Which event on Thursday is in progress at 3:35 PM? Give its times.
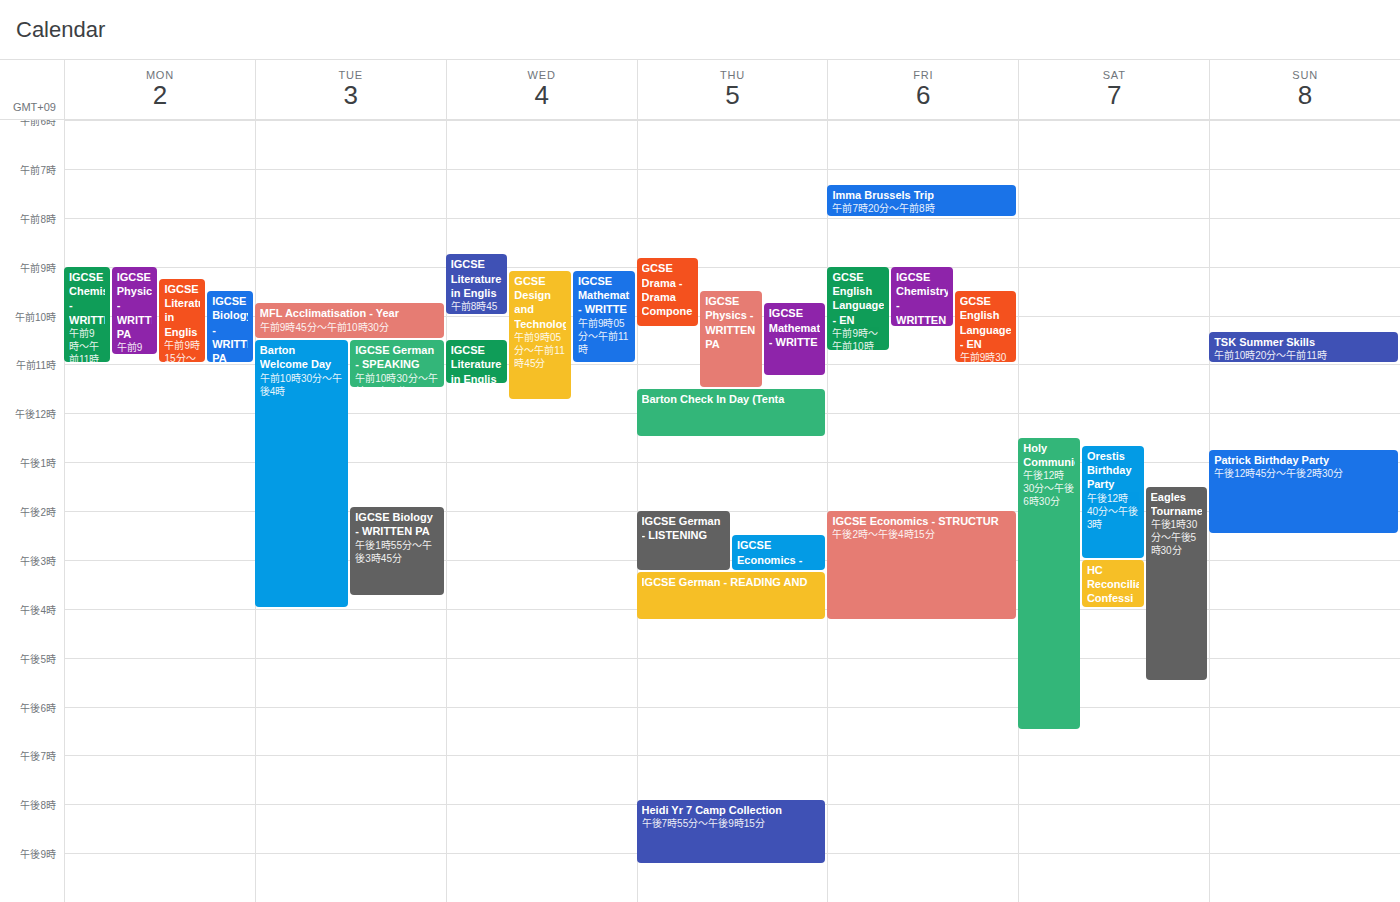
"IGCSE German - READING AND", 3:15 PM to 4:15 PM